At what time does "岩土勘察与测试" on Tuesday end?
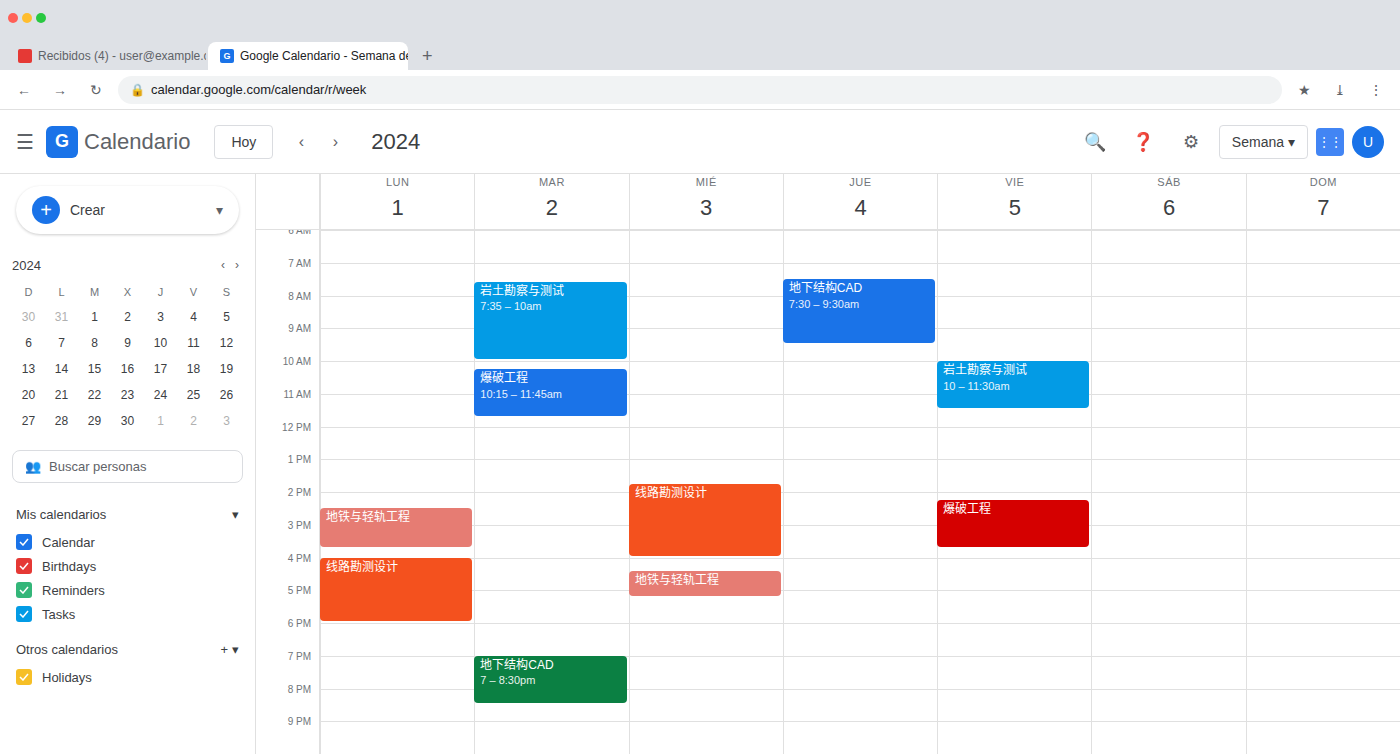
10:00 AM